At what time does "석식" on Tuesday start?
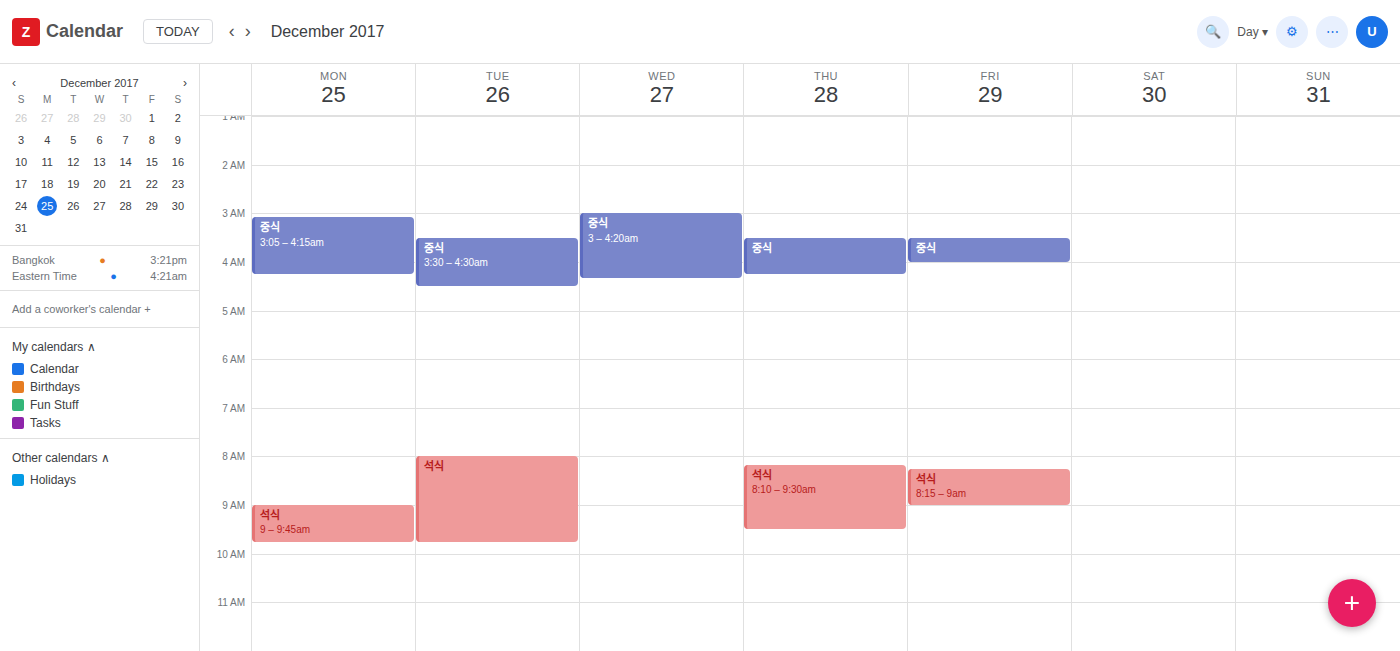
08:00